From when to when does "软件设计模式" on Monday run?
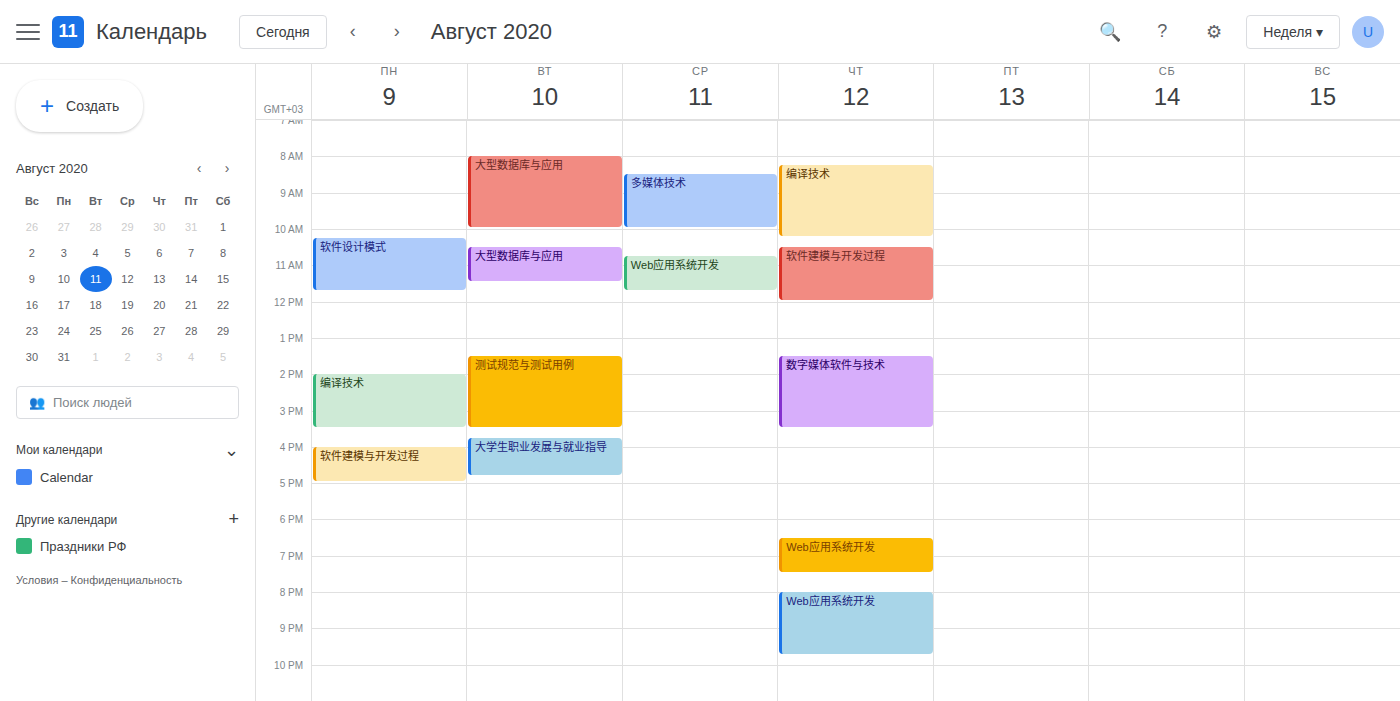
10:15 AM to 11:45 AM